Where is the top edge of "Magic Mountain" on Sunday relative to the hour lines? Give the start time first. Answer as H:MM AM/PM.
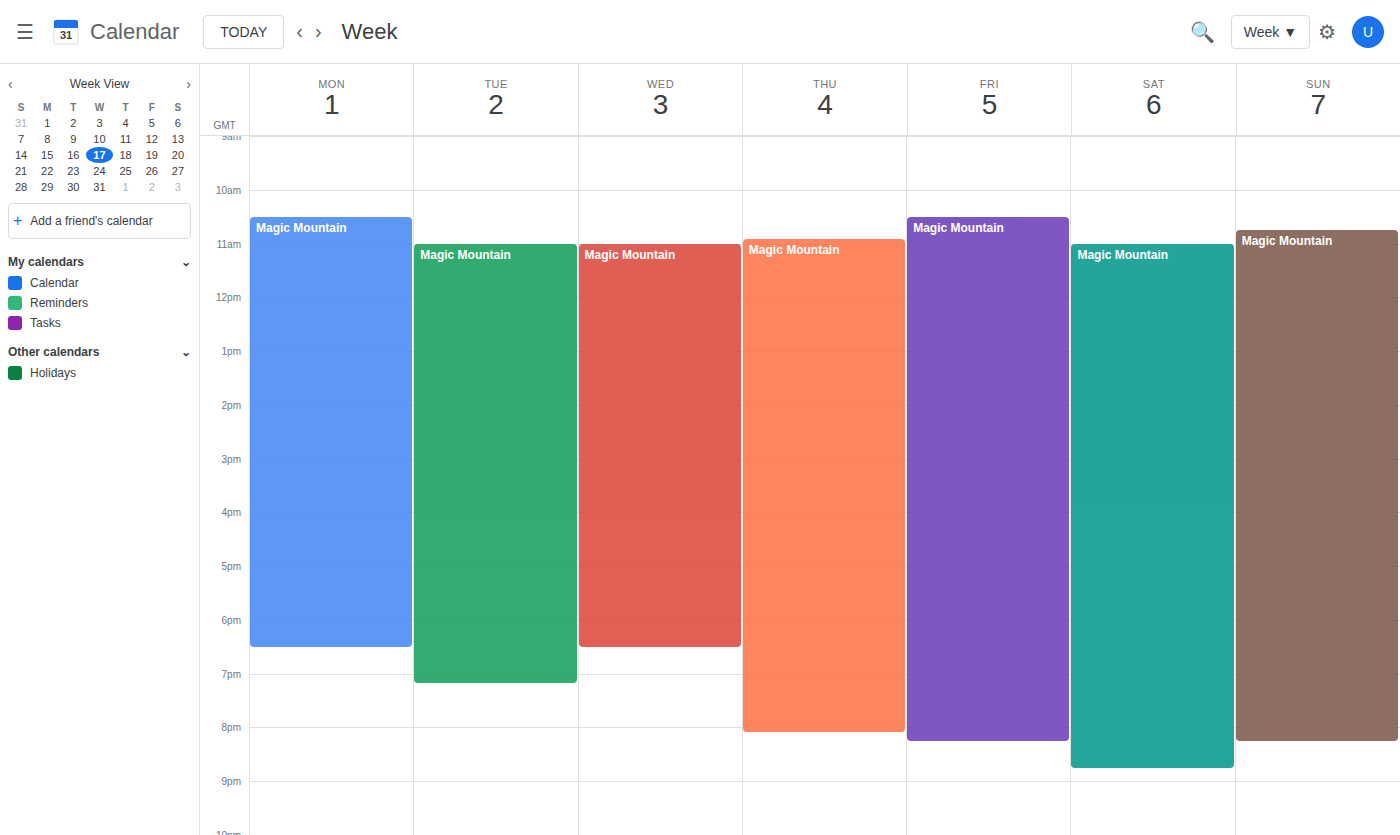
10:45 AM -- neither: three quarters of the way from the 10 AM line to the 11 AM line.